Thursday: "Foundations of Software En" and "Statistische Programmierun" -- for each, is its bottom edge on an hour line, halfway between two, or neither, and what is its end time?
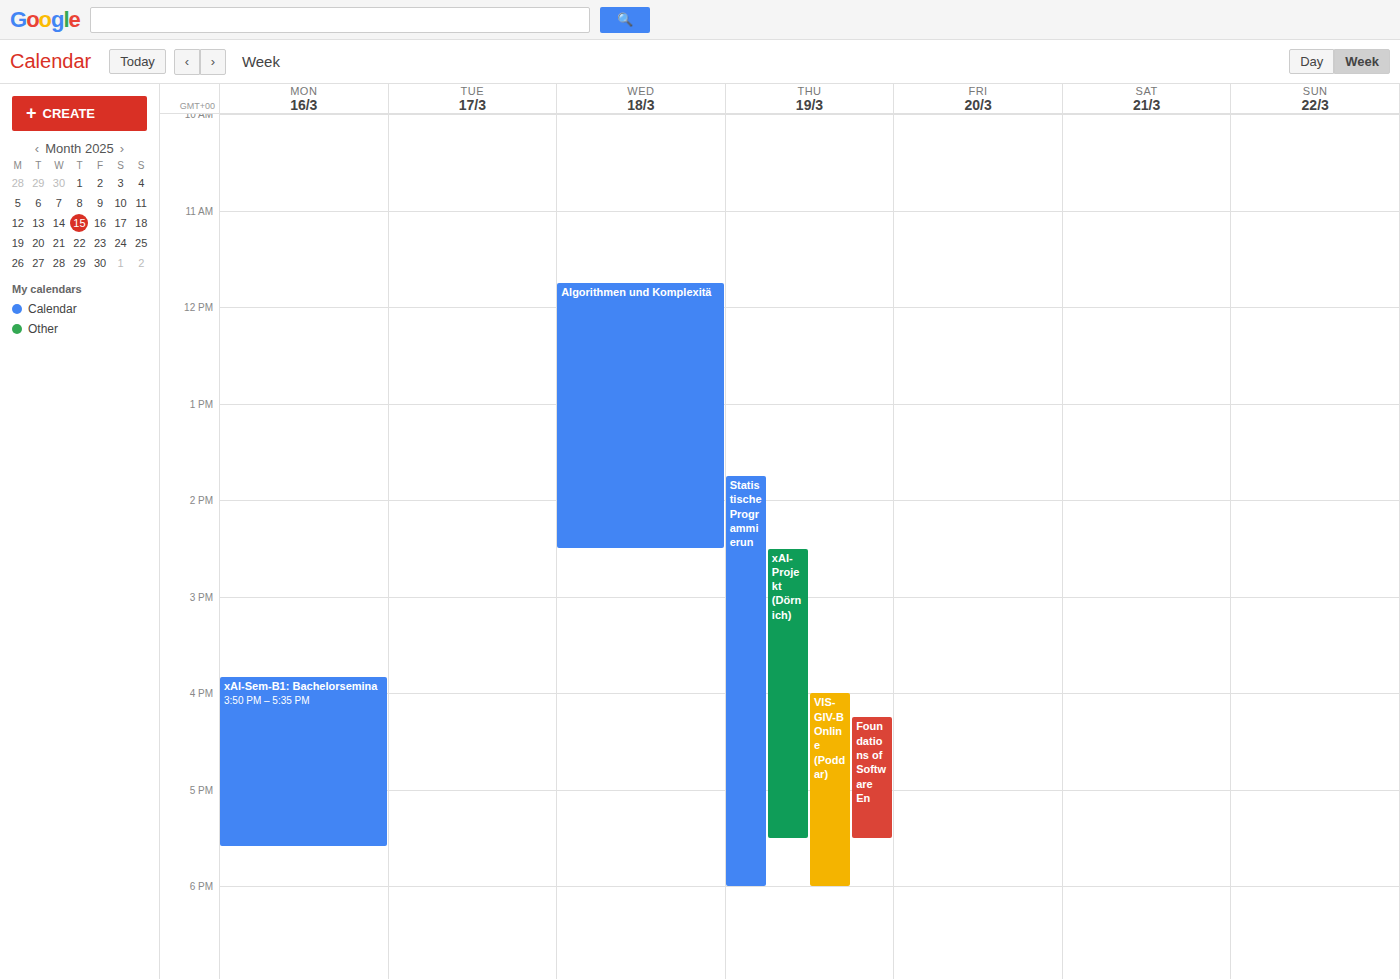
"Foundations of Software En": 5:30 PM, halfway between the 5 PM and 6 PM lines. "Statistische Programmierun": 6:00 PM, exactly on the 6 PM line.